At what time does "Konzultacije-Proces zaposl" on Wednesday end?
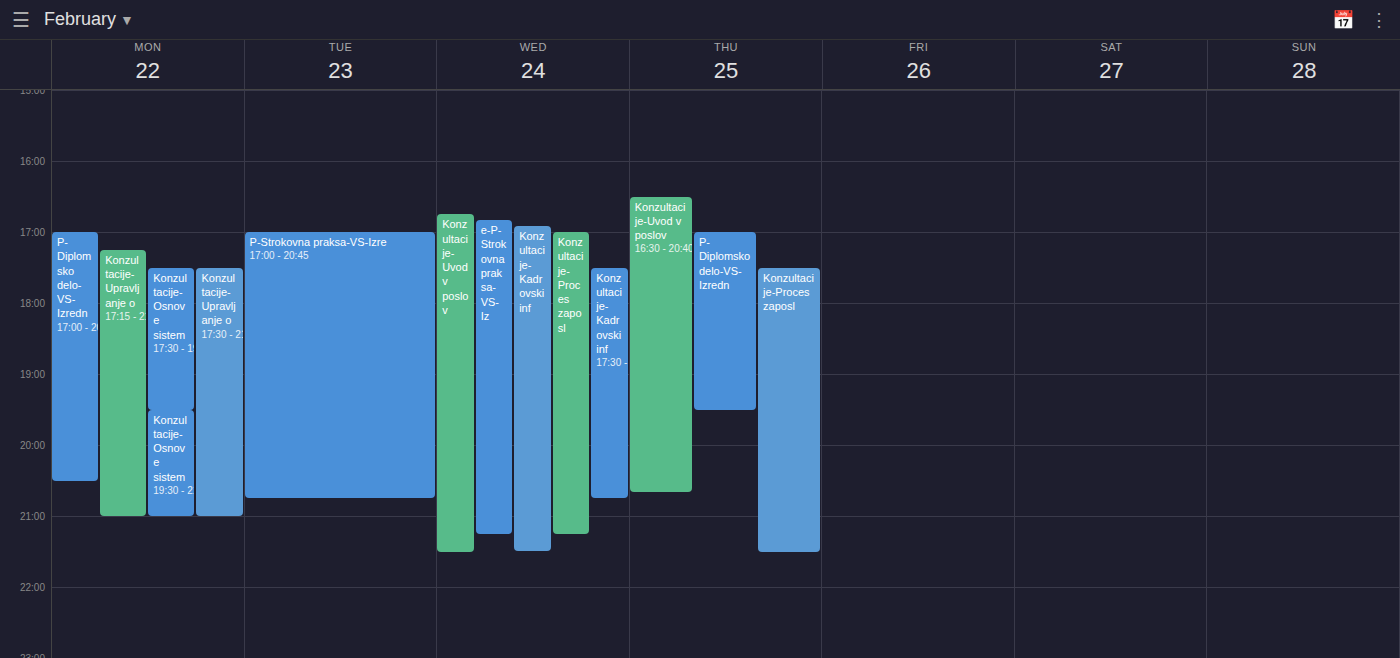
21:15